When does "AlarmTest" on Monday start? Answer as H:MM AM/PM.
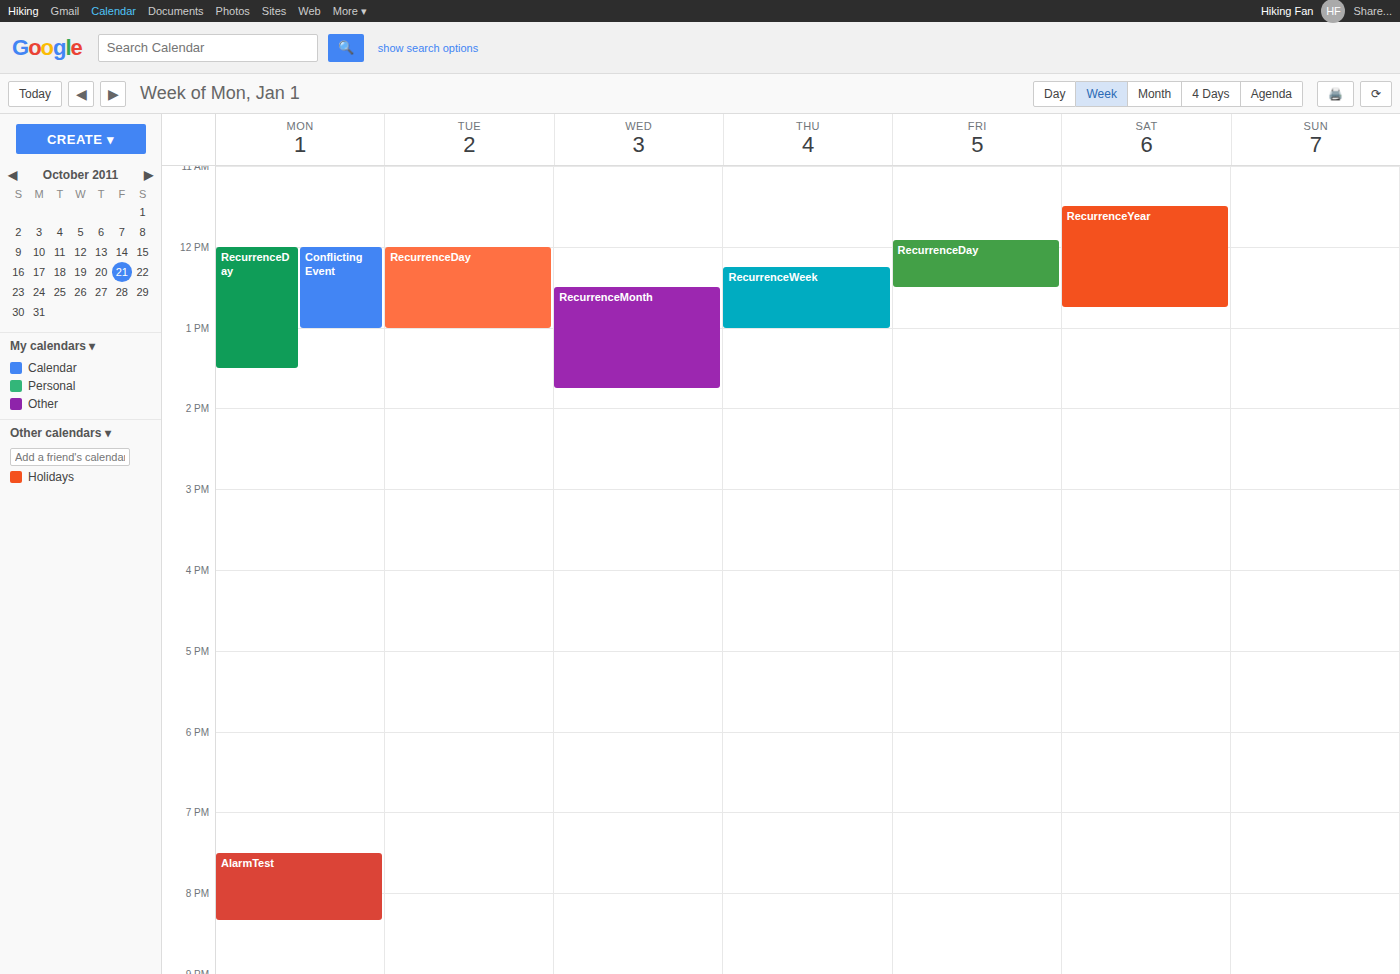
7:30 PM